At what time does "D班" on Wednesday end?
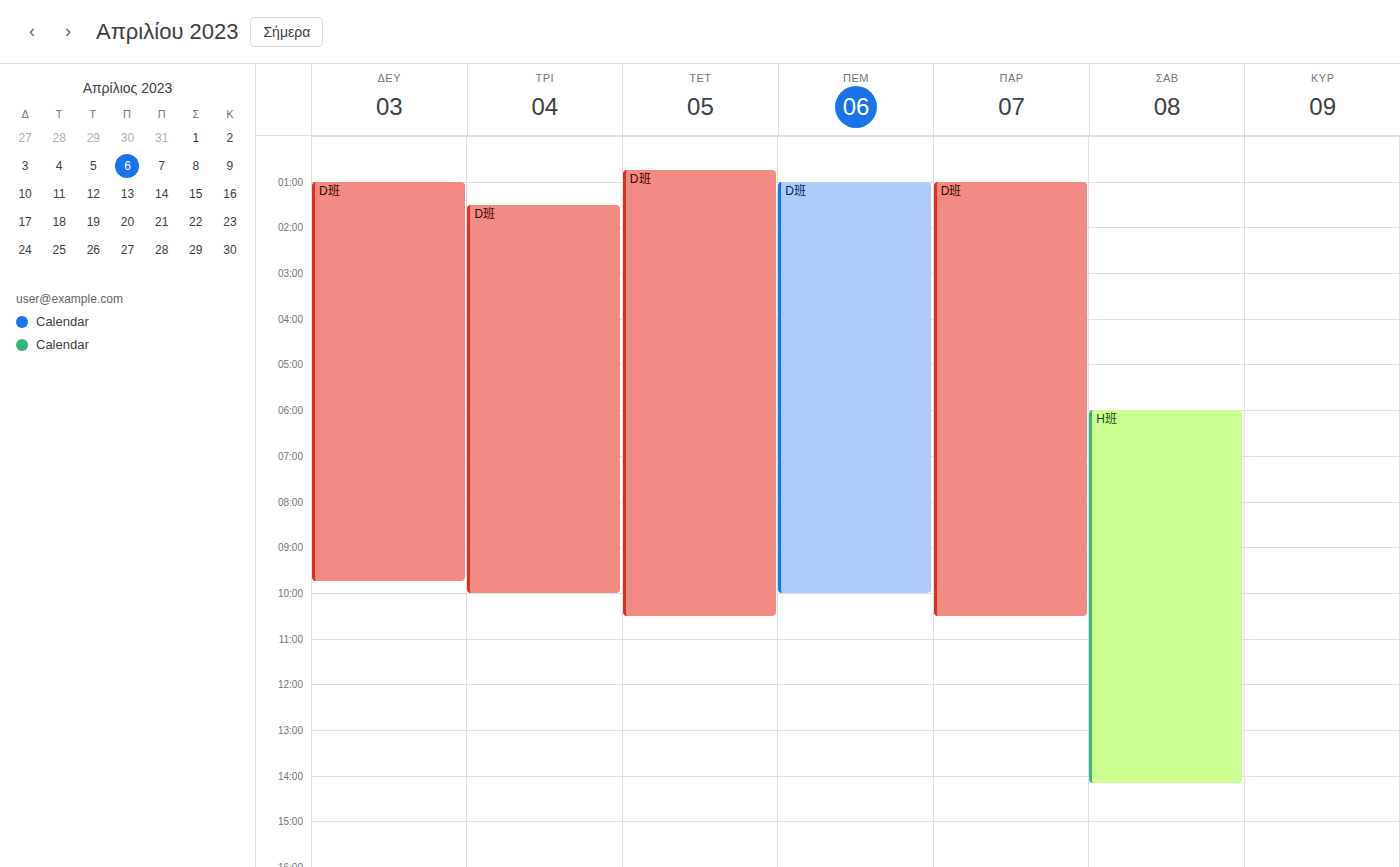
10:30 AM